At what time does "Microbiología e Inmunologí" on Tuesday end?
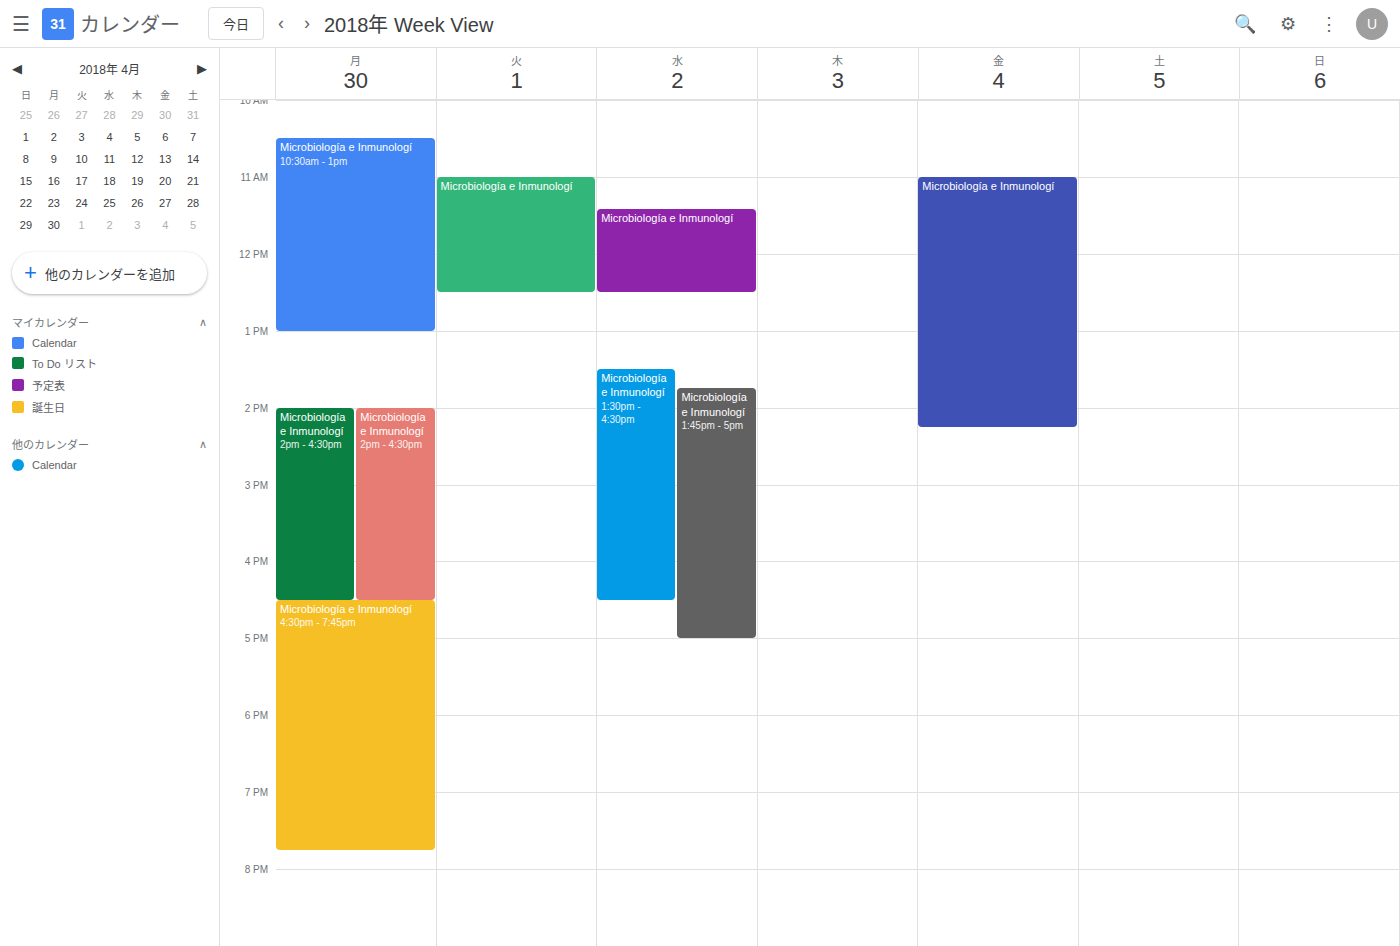
12:30 PM